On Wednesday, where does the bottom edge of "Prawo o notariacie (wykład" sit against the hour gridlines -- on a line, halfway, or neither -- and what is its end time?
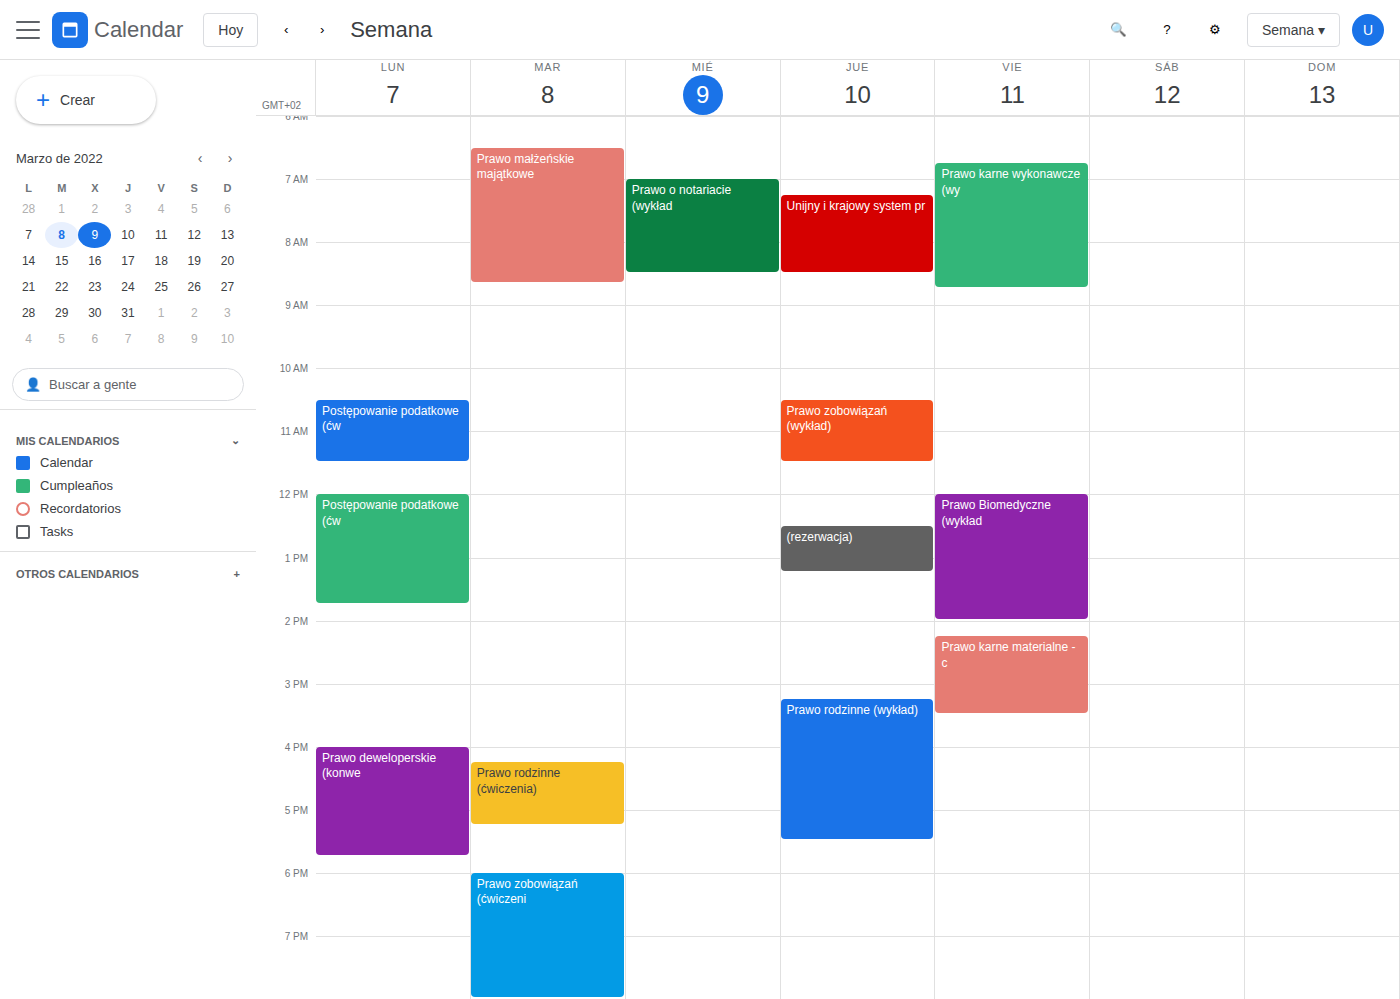
8:30 AM -- halfway between the 8 AM and 9 AM lines.